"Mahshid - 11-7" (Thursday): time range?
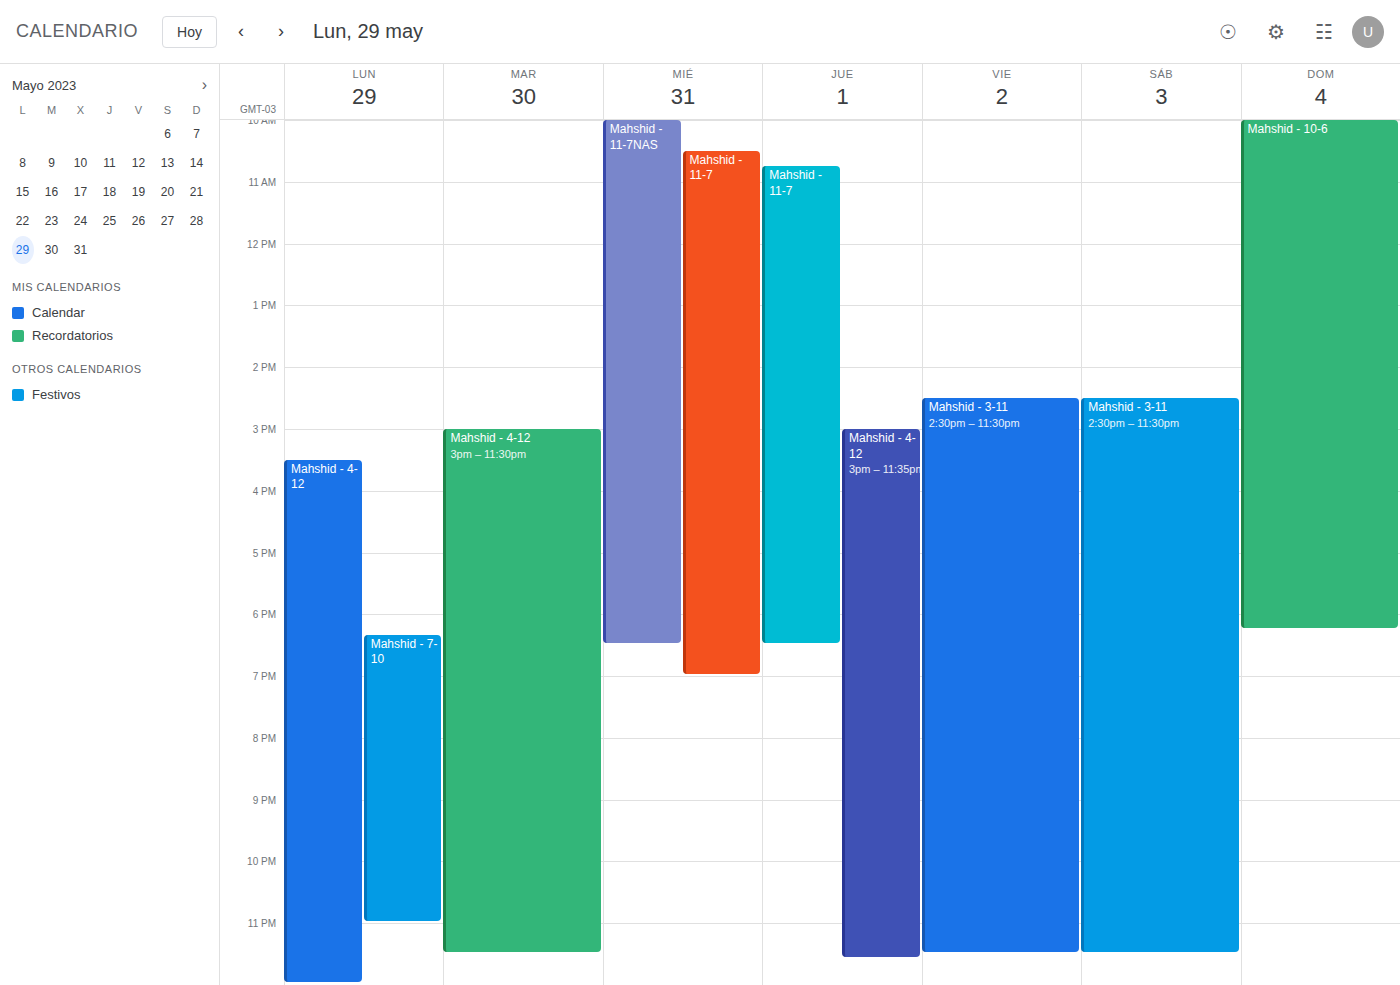
10:45 AM to 6:30 PM